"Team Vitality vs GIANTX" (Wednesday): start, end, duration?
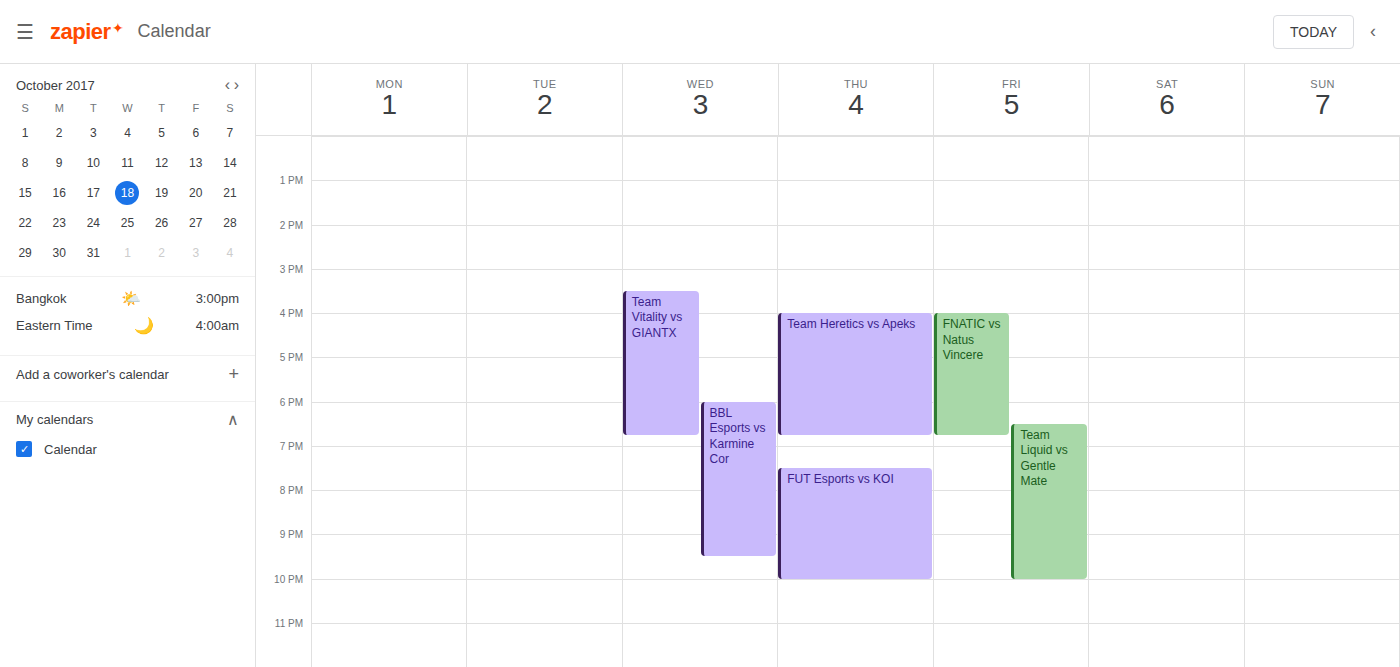
3:30 PM to 6:45 PM, 3 hours 15 minutes